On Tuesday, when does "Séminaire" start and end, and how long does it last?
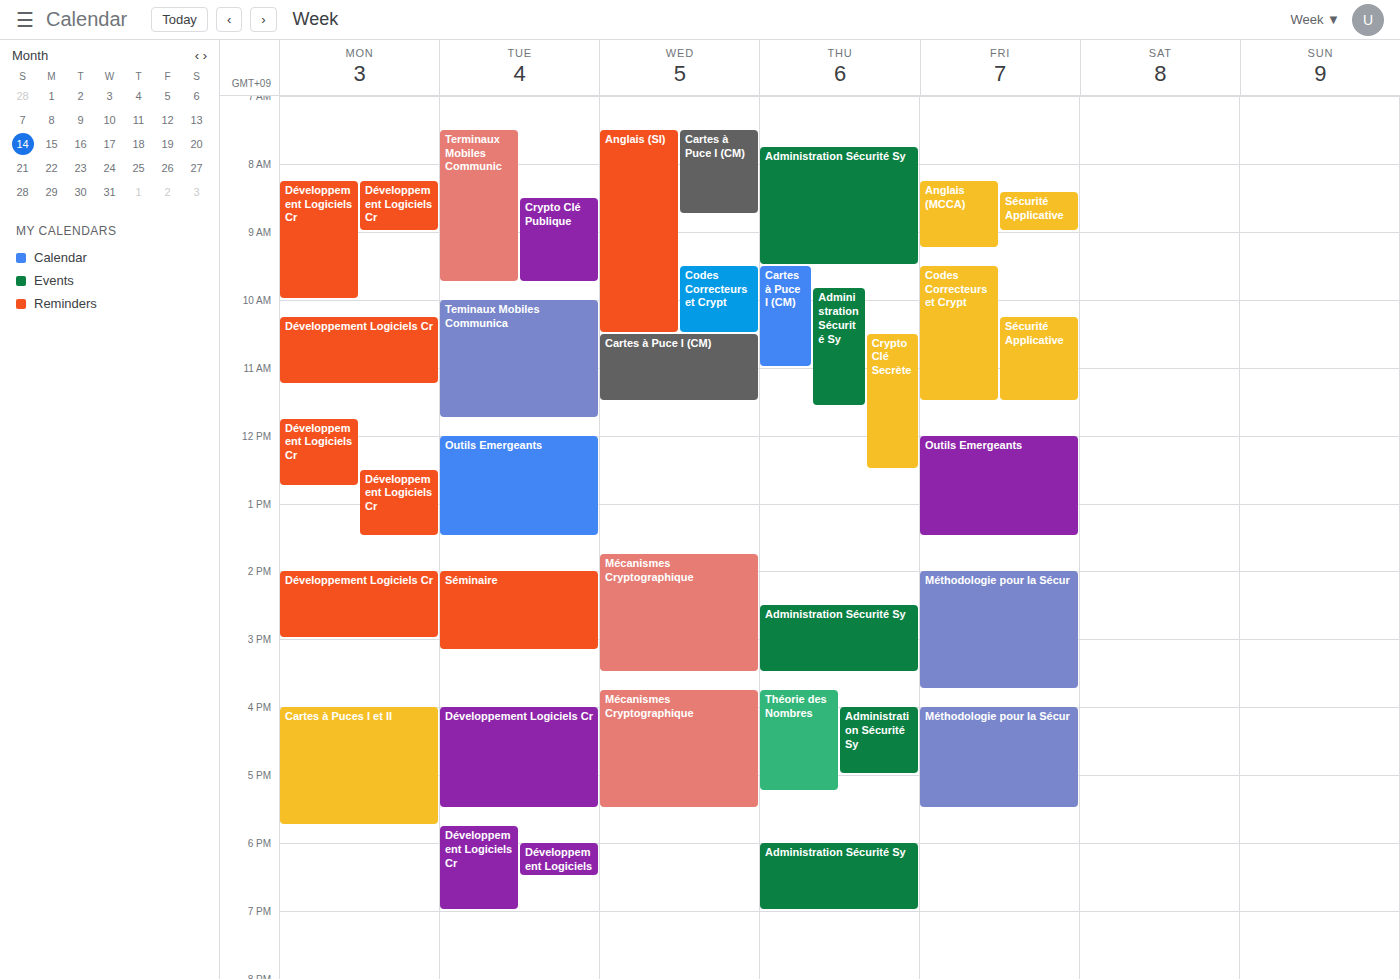
2:00 PM to 3:10 PM, 1 hour 10 minutes